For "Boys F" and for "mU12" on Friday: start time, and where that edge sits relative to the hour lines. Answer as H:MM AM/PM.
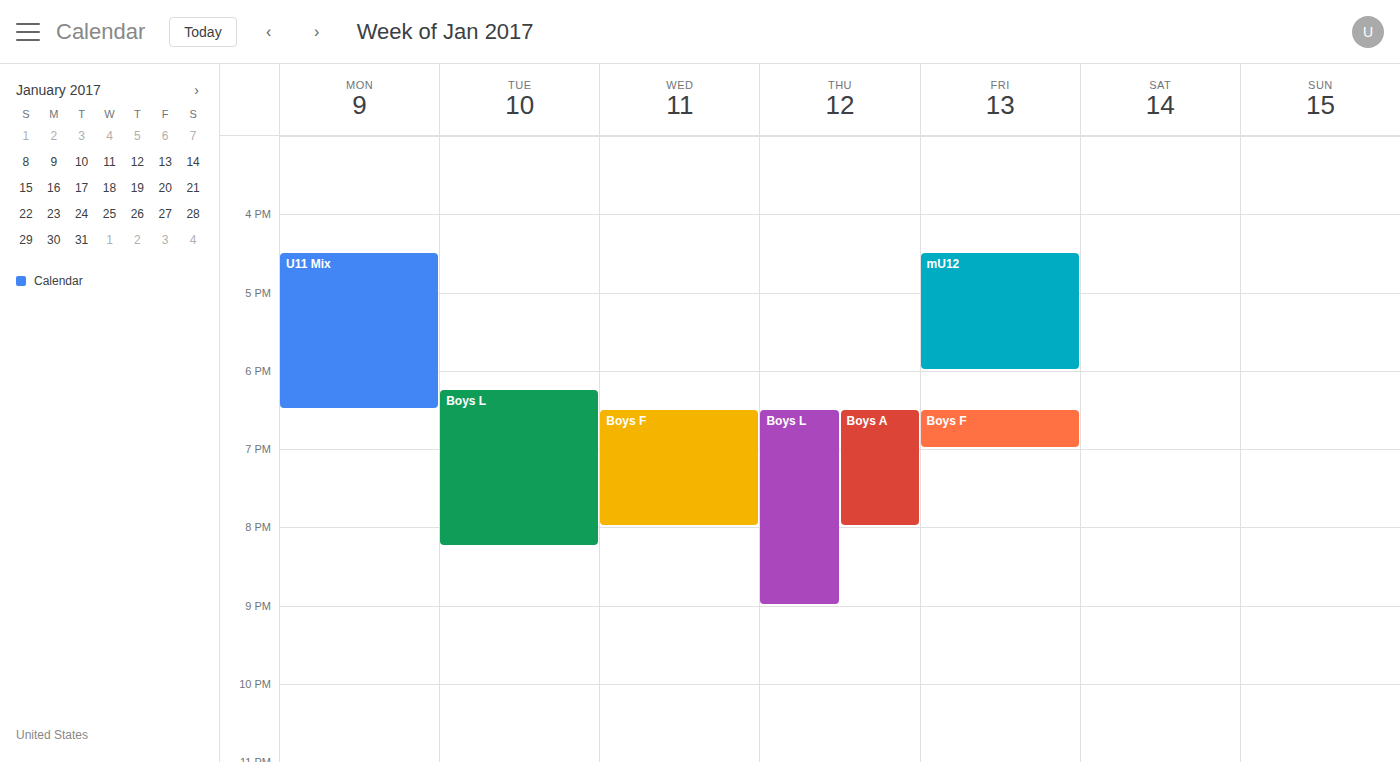
"Boys F": 6:30 PM, halfway between the 6 PM and 7 PM lines. "mU12": 4:30 PM, halfway between the 4 PM and 5 PM lines.